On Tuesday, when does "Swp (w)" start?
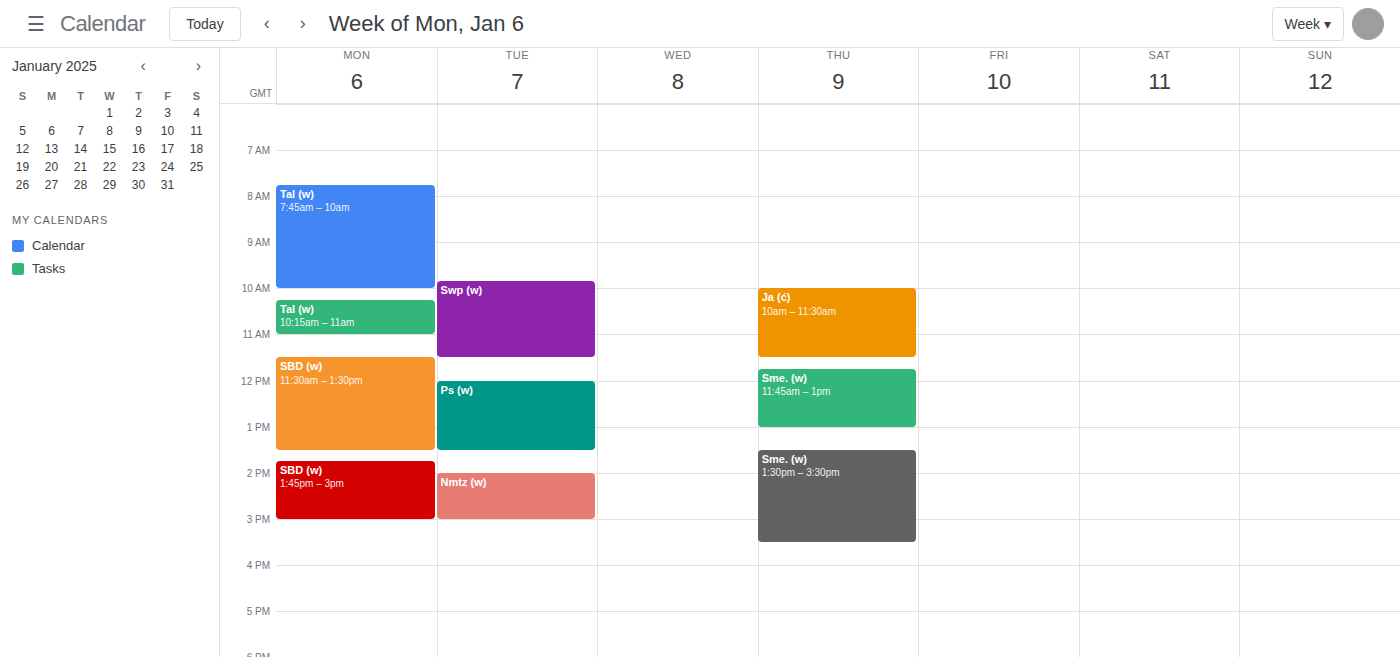
9:50 AM